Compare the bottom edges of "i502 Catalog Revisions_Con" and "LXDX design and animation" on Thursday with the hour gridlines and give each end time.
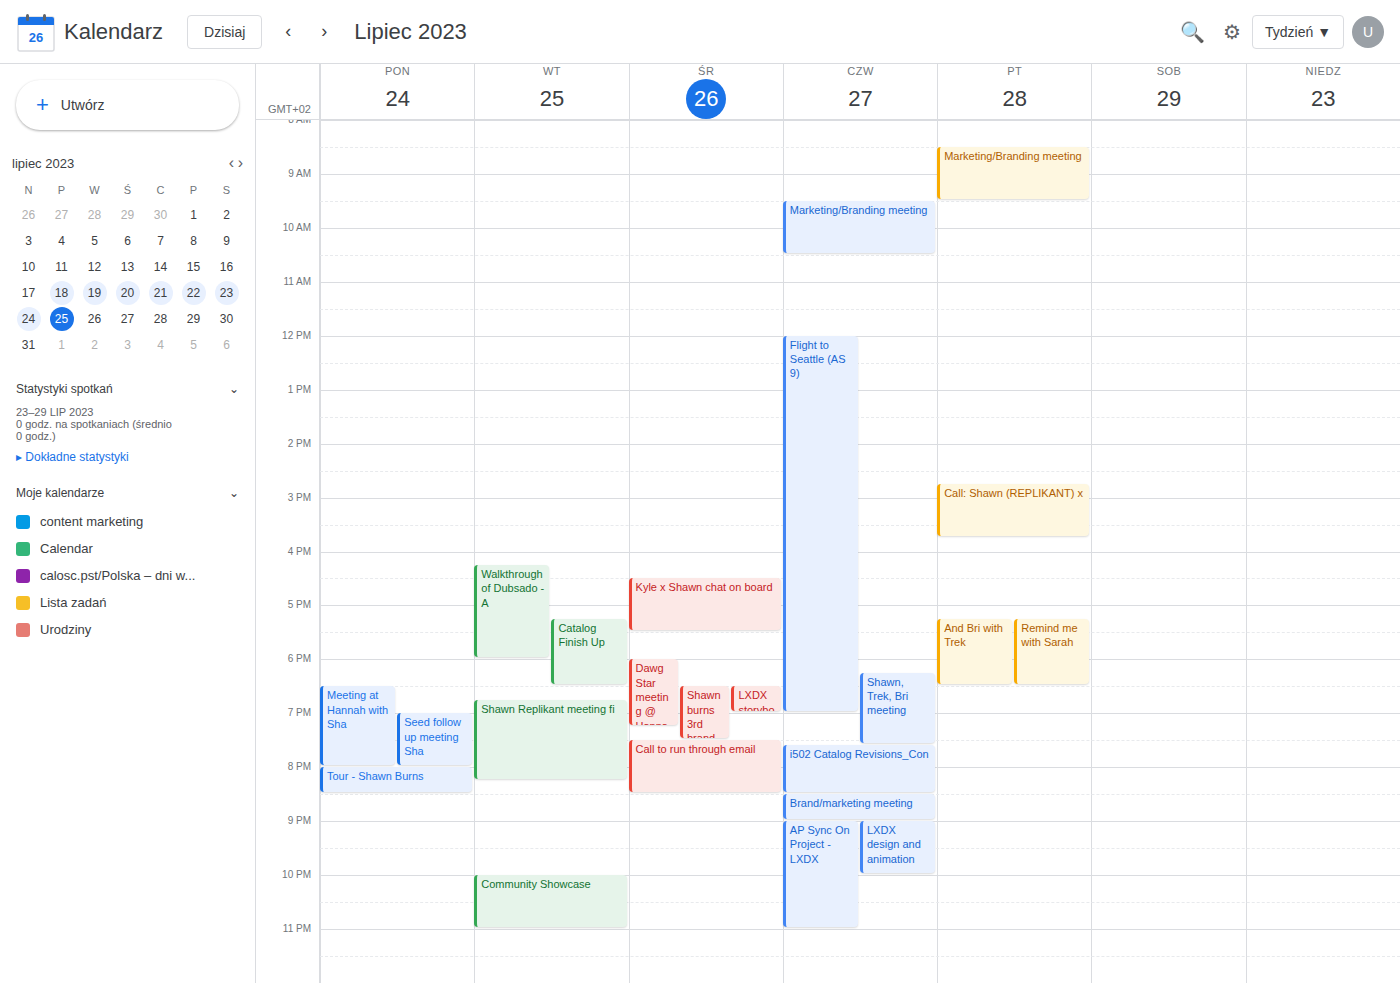
"i502 Catalog Revisions_Con": 8:30 PM, halfway between the 8 PM and 9 PM lines. "LXDX design and animation": 10:00 PM, exactly on the 10 PM line.